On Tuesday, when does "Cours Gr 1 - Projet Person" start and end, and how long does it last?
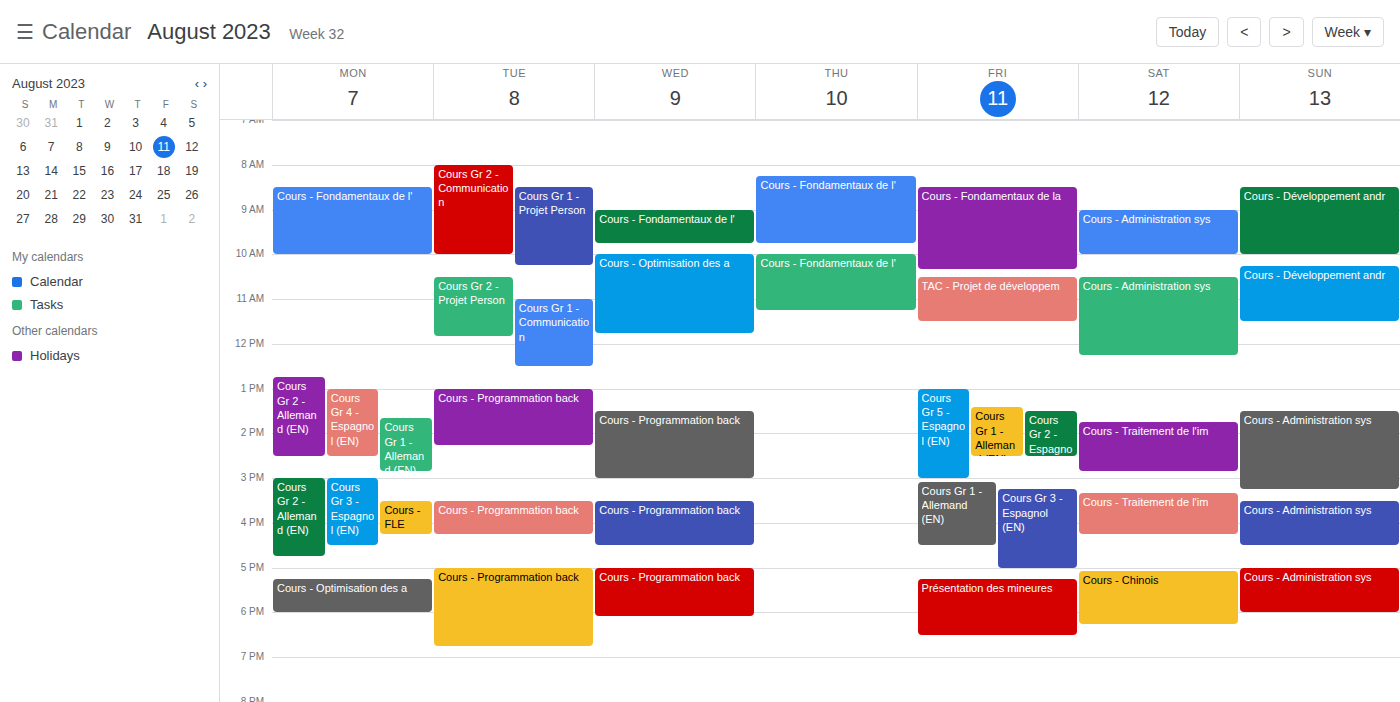
08:30 to 10:15, 1 hour 45 minutes